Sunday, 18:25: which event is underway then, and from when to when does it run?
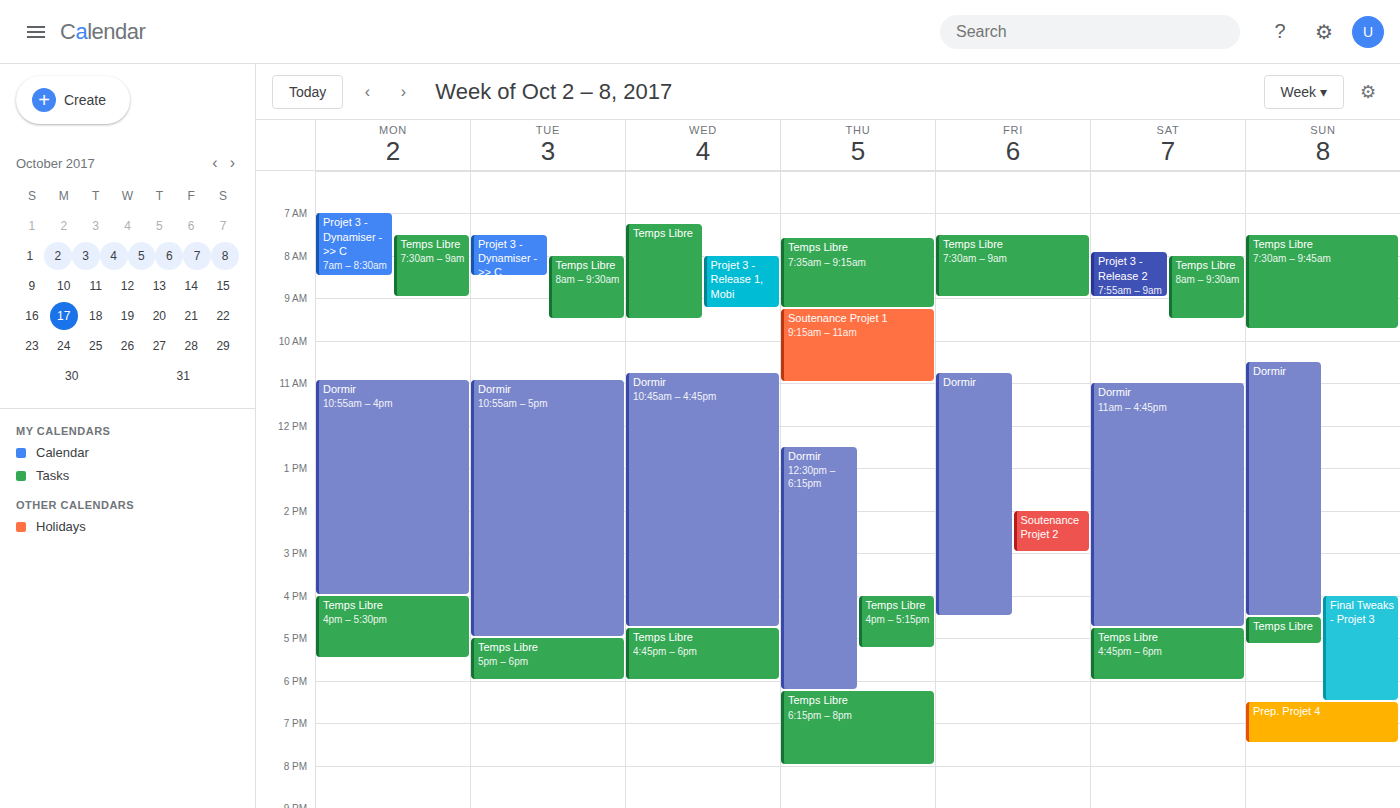
"Final Tweaks - Projet 3", 16:00 to 18:30